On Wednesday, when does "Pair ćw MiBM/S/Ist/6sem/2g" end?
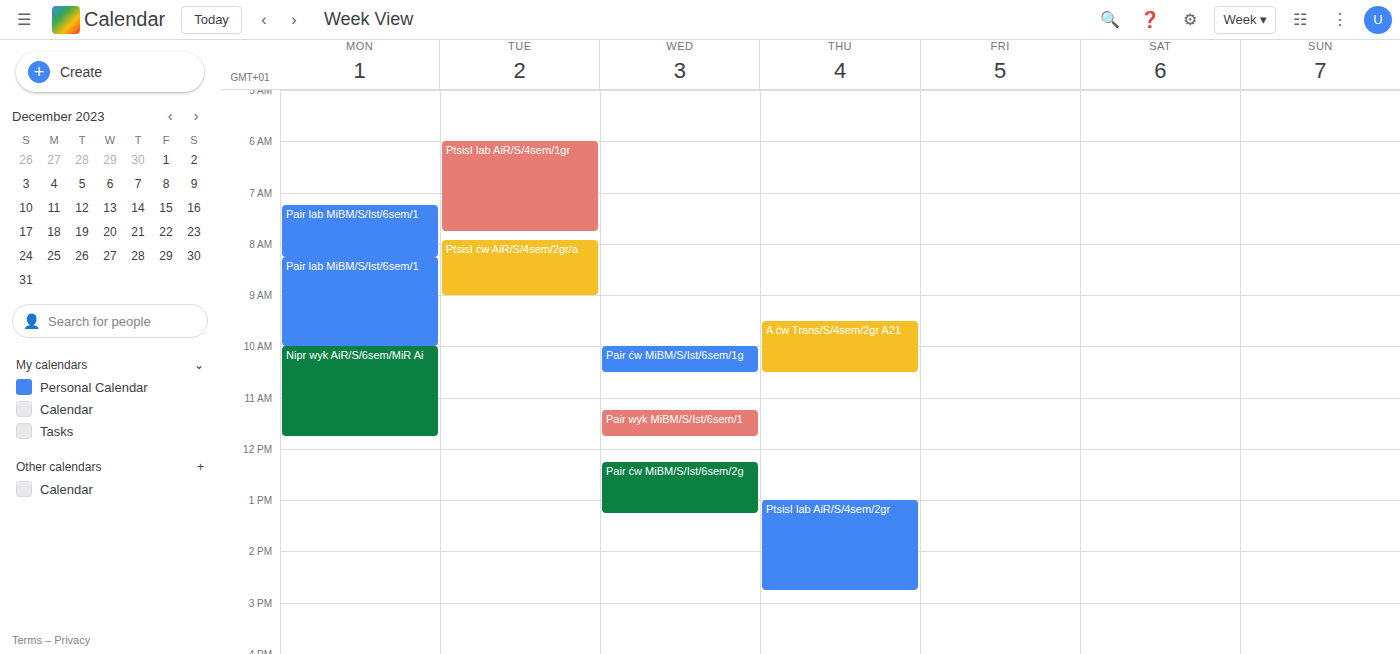
1:15 PM